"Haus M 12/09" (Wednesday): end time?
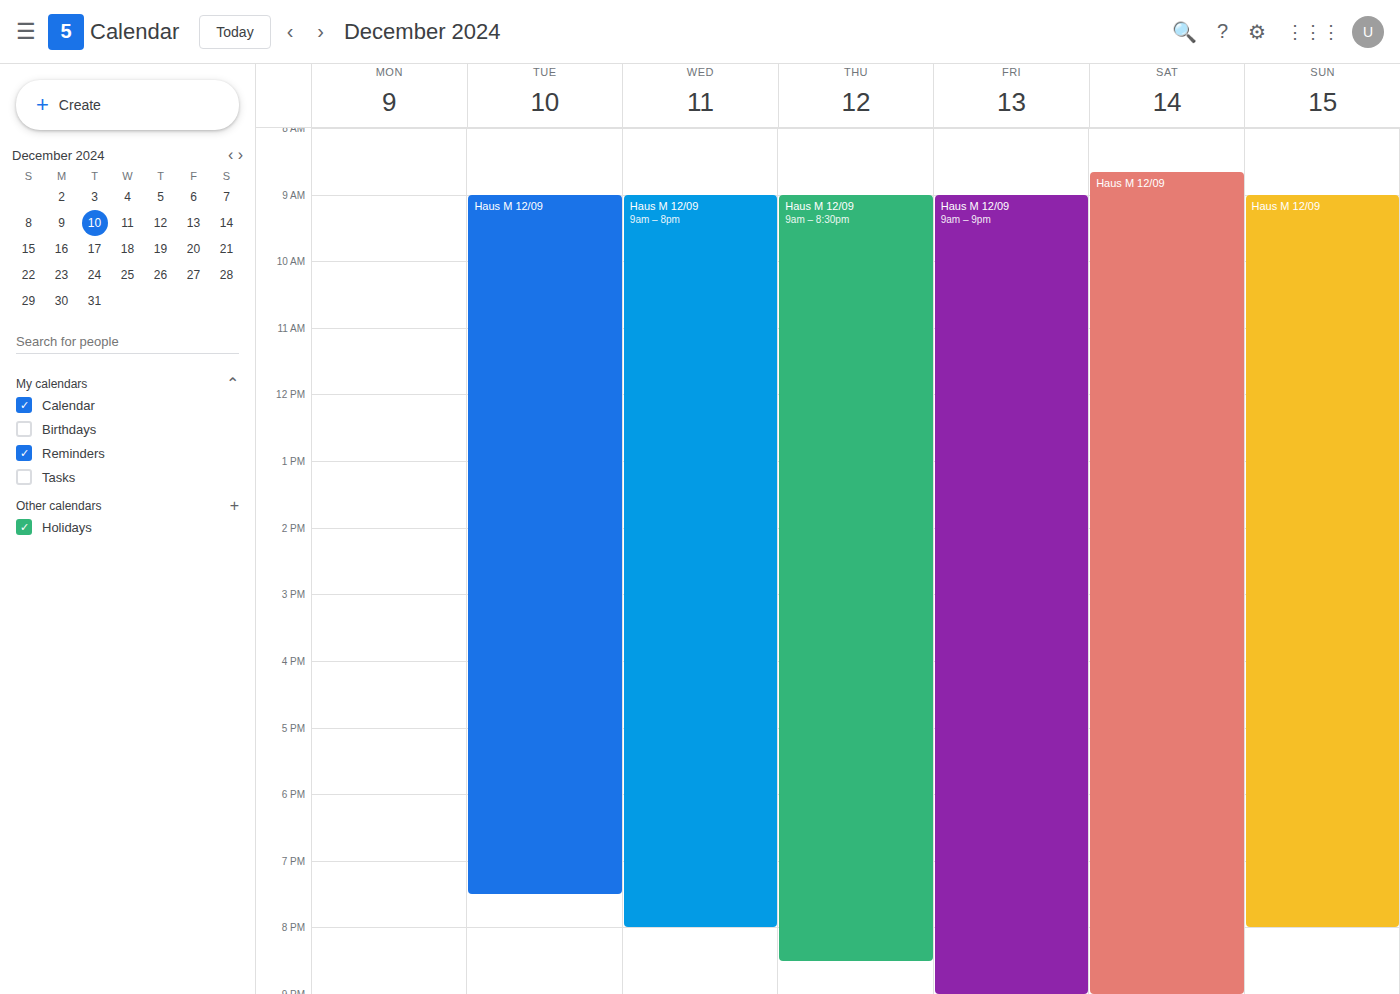
8:00 PM